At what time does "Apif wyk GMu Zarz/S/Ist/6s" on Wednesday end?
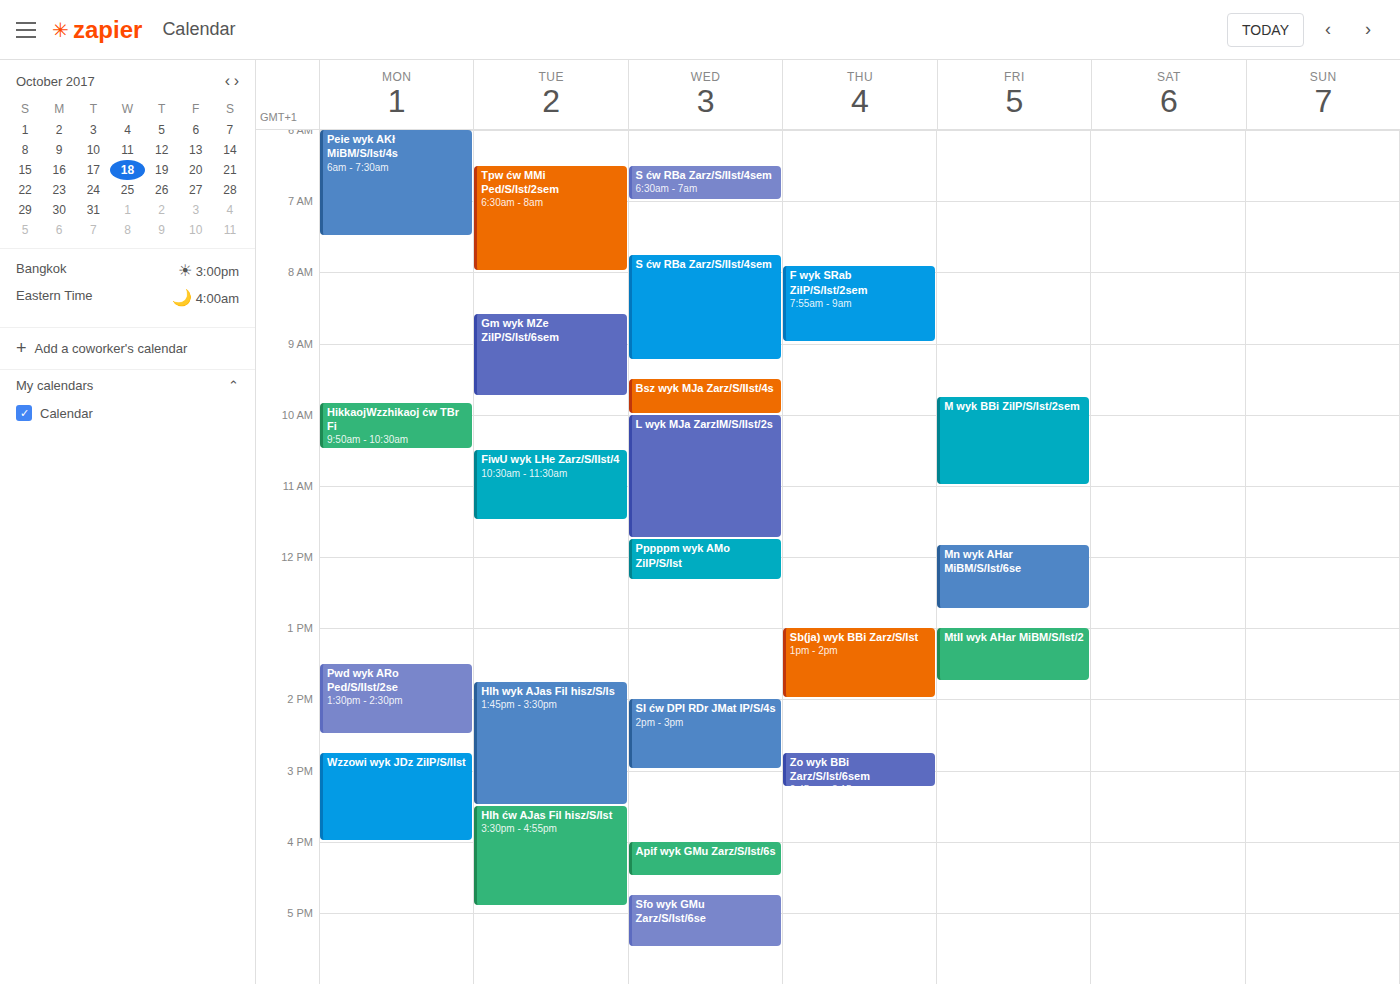
4:30 PM